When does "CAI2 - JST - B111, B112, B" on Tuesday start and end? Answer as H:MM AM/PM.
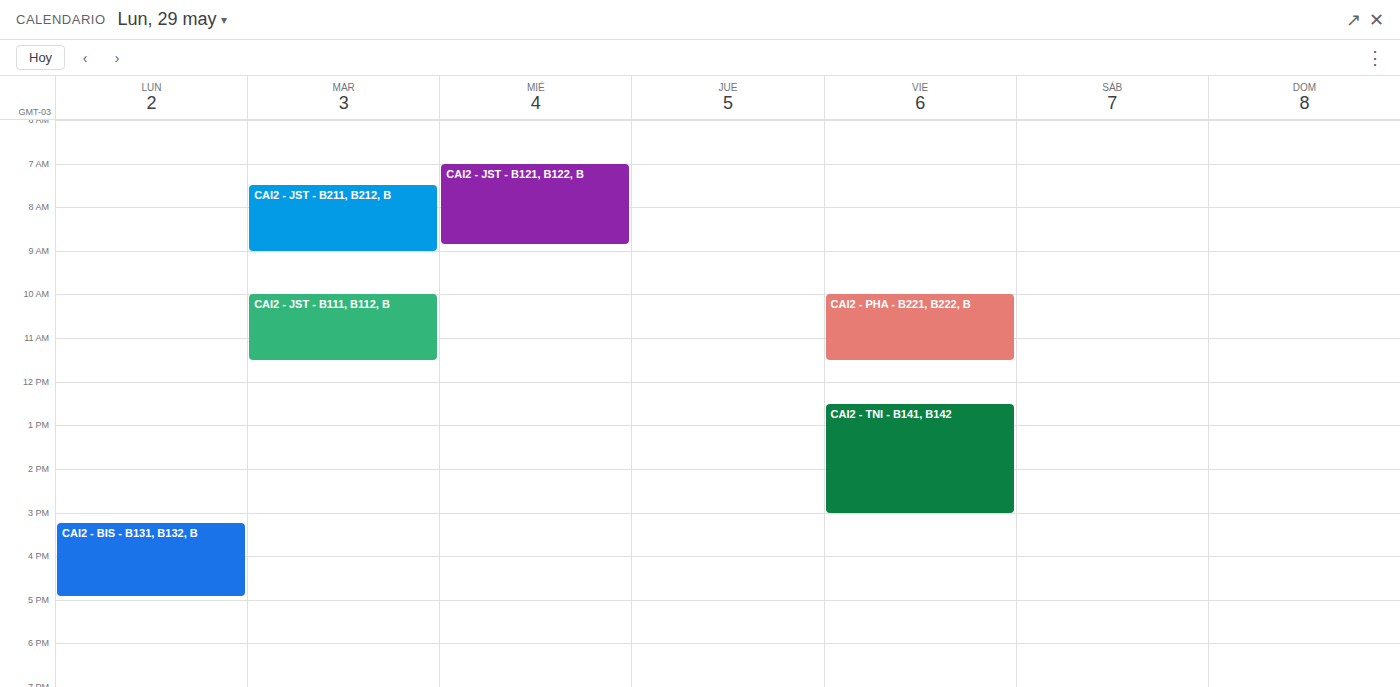
10:00 AM to 11:30 AM